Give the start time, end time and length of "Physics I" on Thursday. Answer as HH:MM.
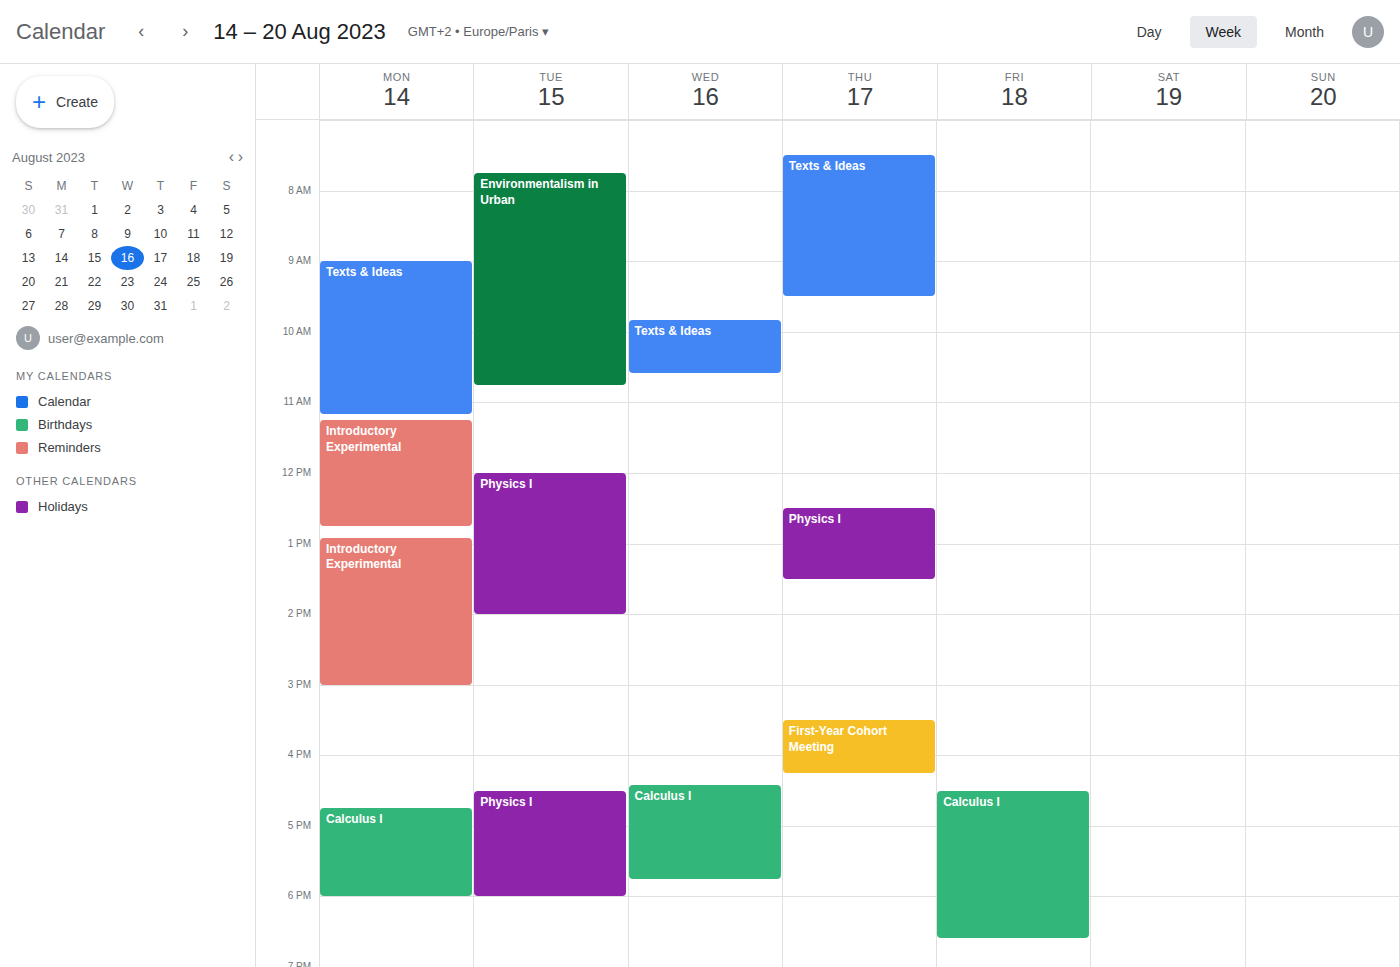
12:30 to 13:30, 1 hour